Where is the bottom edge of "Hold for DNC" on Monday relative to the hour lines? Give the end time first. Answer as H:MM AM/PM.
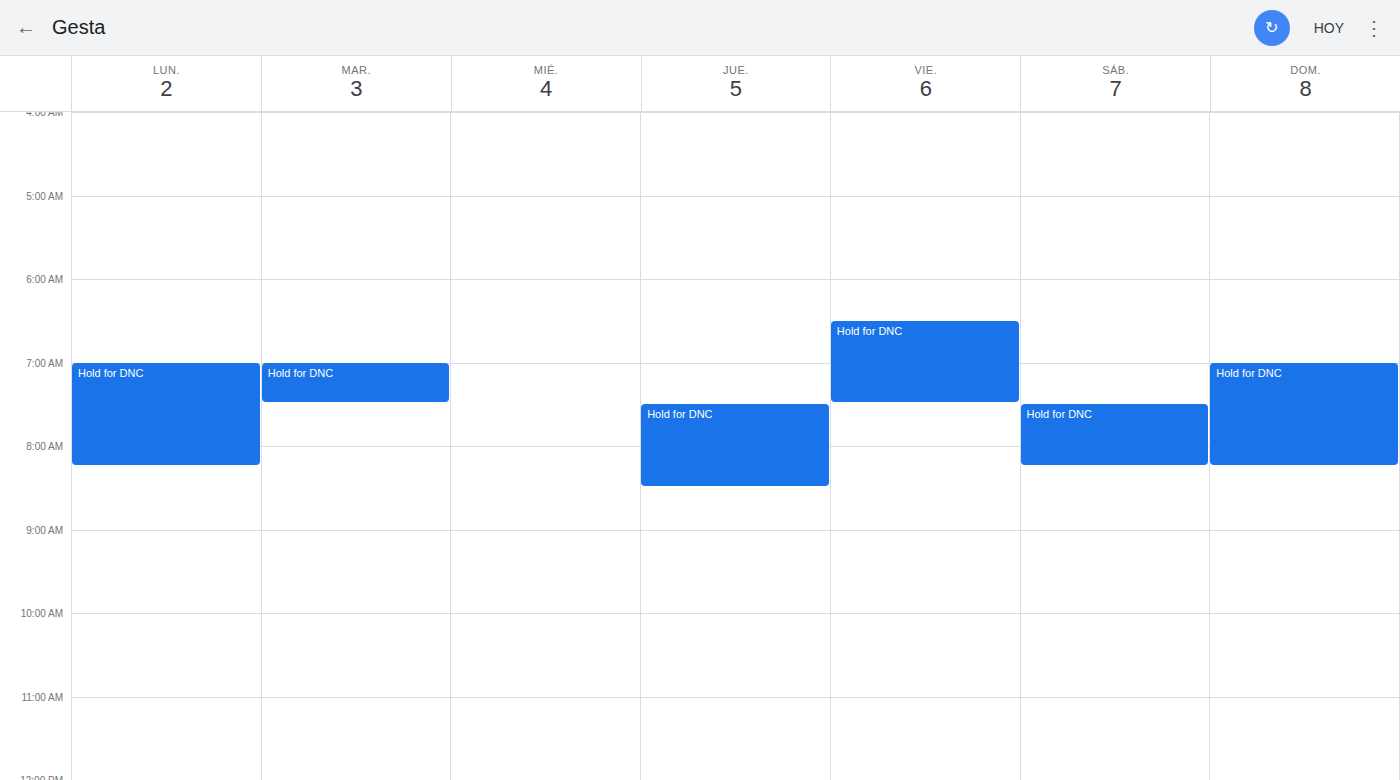
8:15 AM -- neither: a quarter of the way from the 8 AM line to the 9 AM line.